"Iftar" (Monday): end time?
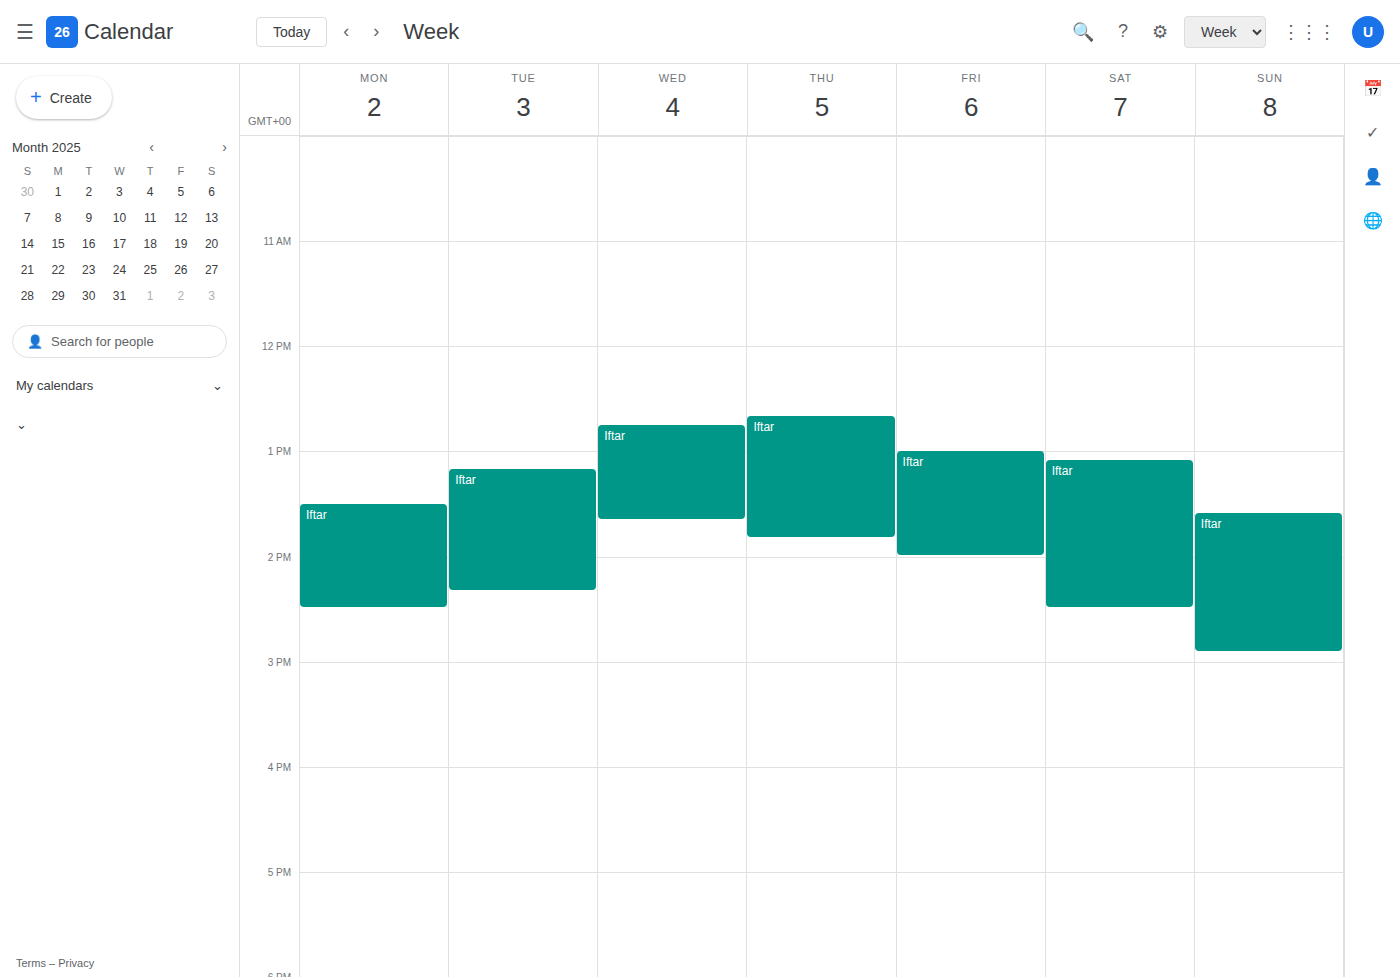
2:30 PM